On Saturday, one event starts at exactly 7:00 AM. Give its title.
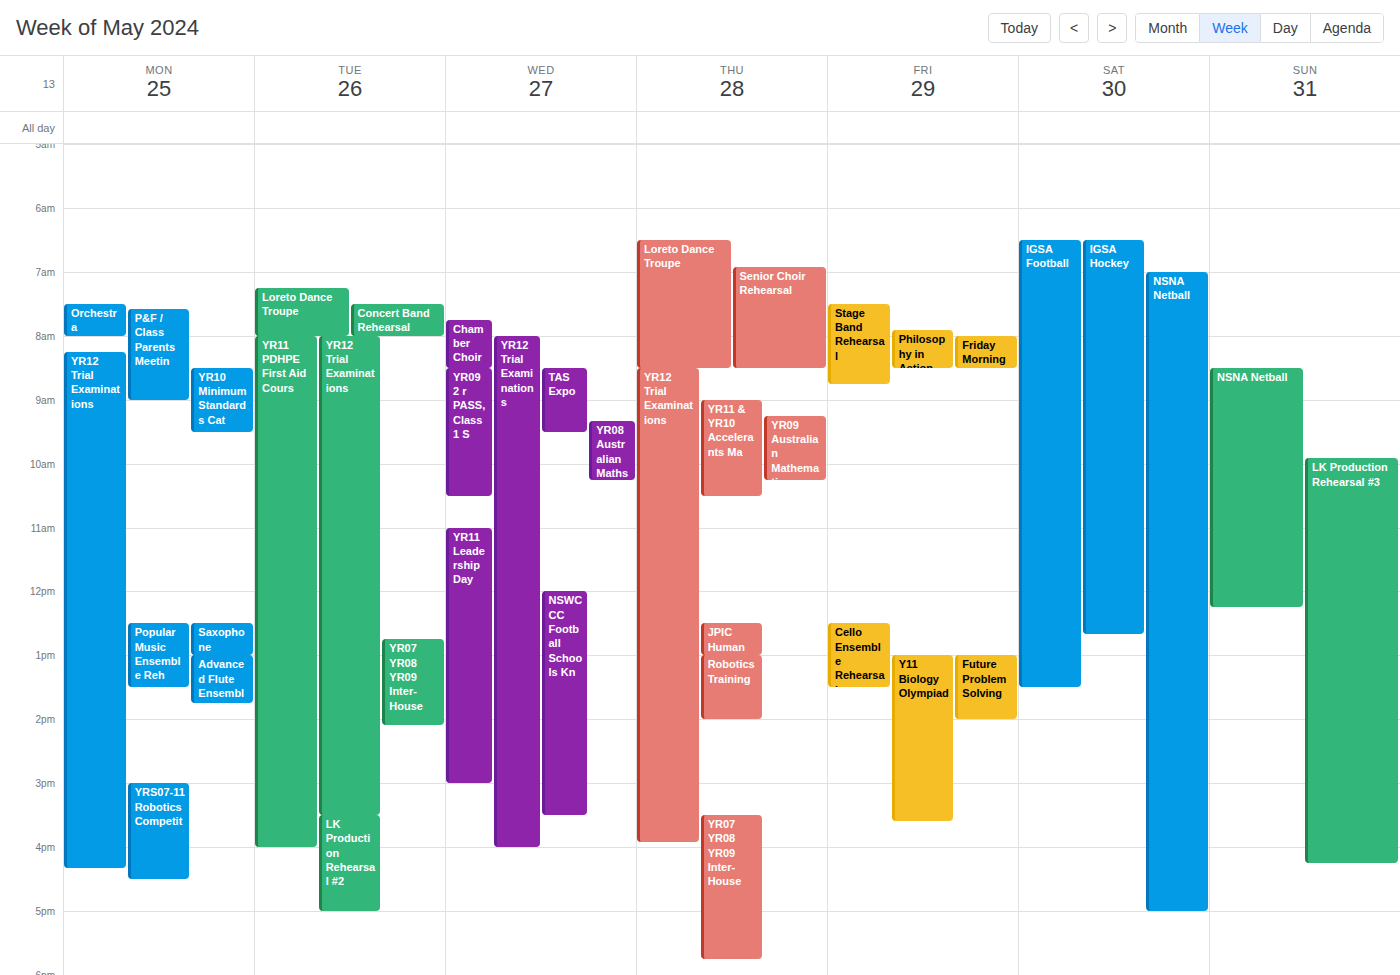
"NSNA Netball"